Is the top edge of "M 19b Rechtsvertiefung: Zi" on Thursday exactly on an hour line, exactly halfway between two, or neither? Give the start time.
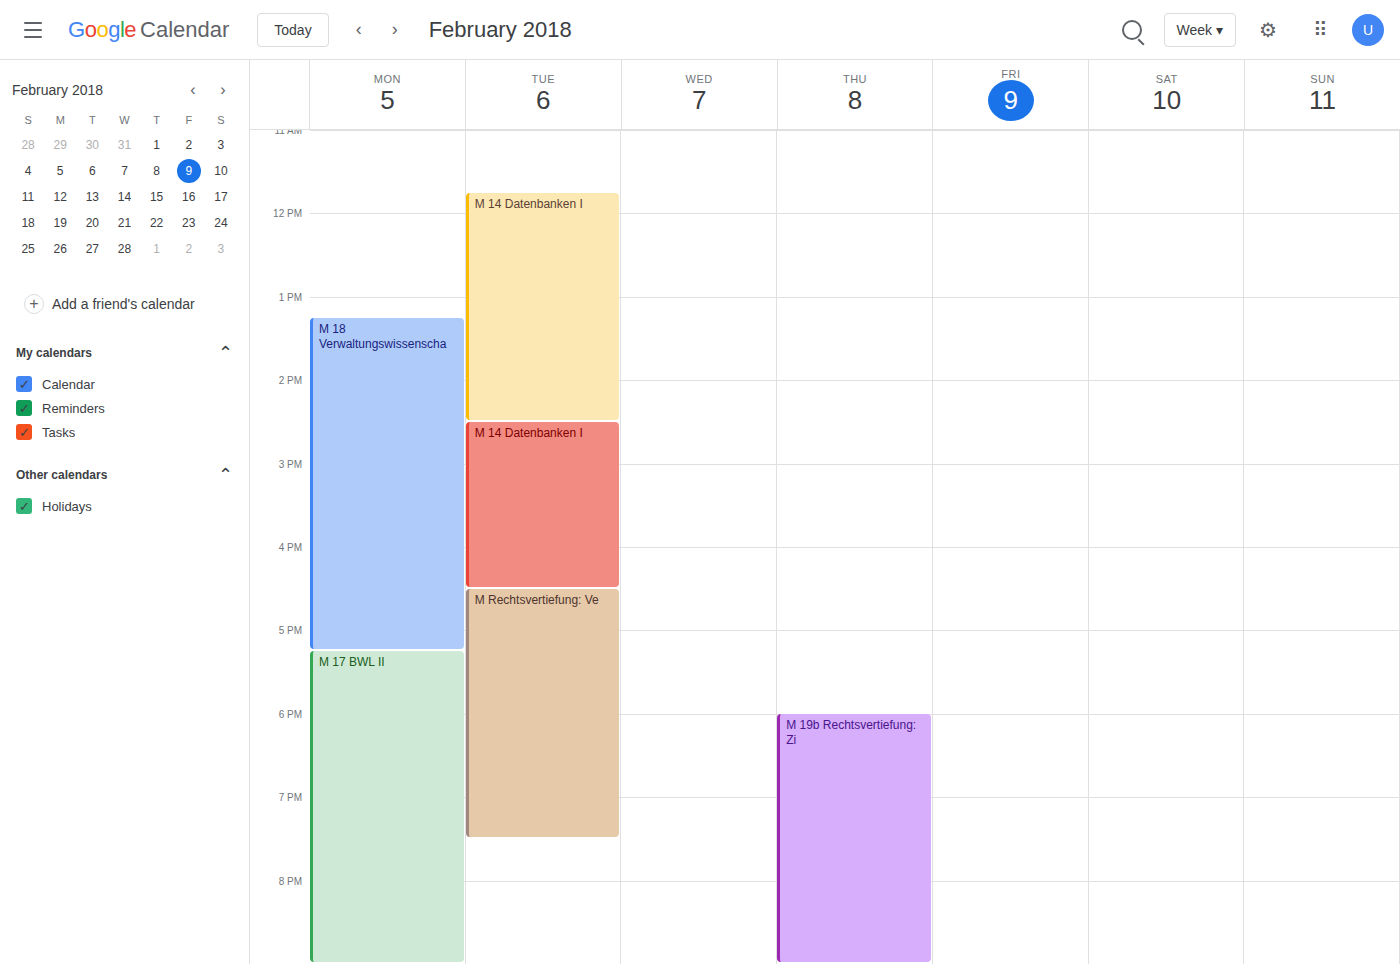
6:00 PM -- exactly on the 6 PM line.